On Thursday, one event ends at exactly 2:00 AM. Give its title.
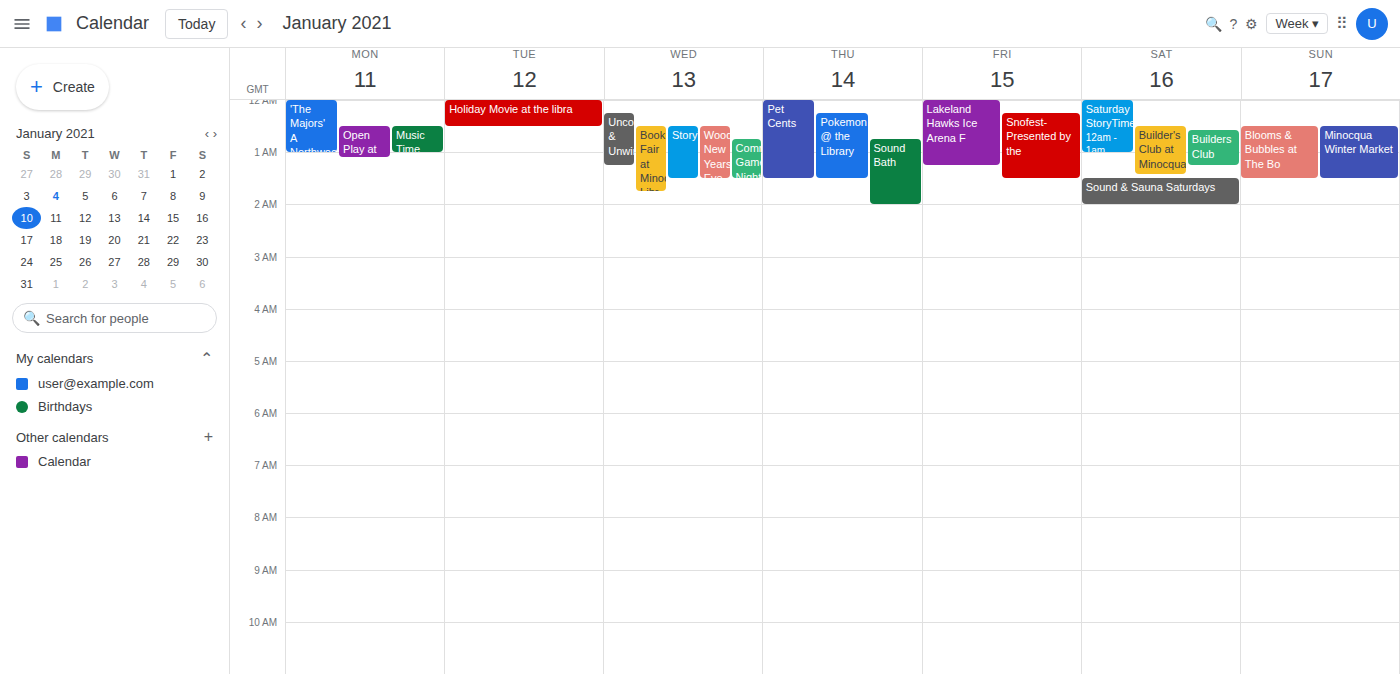
"Sound Bath"